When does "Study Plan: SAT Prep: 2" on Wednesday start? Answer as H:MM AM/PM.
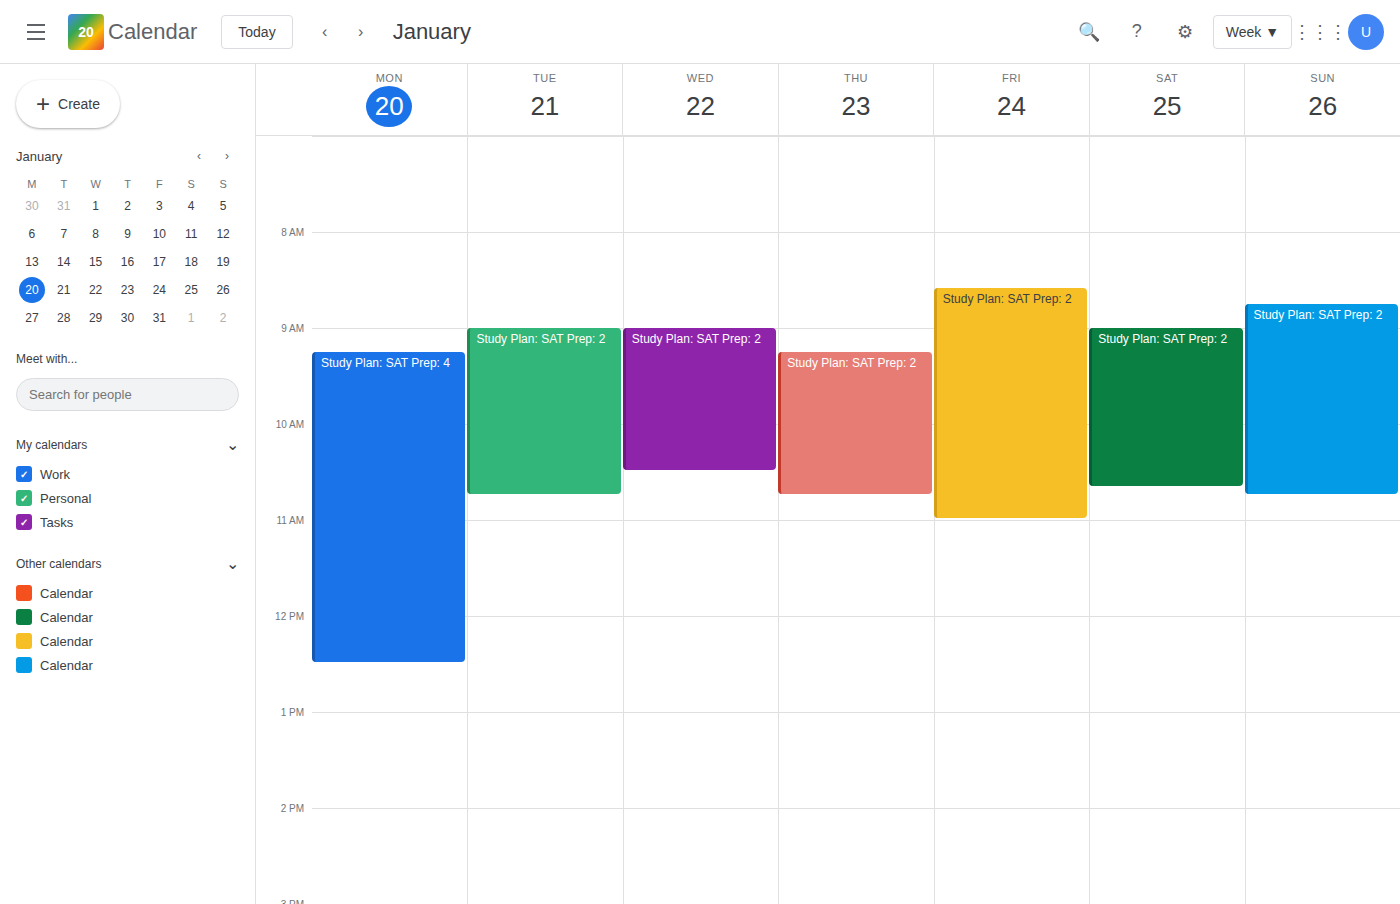
9:00 AM